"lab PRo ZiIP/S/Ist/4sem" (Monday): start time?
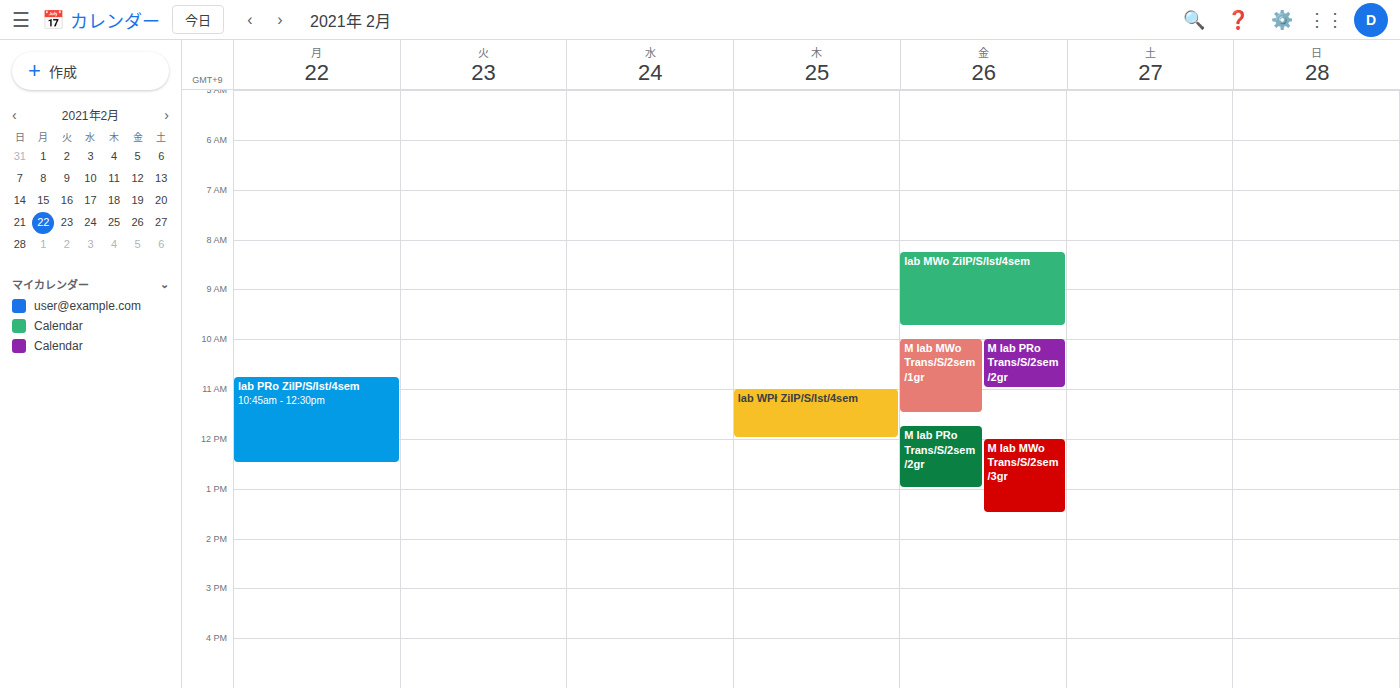
10:45 AM